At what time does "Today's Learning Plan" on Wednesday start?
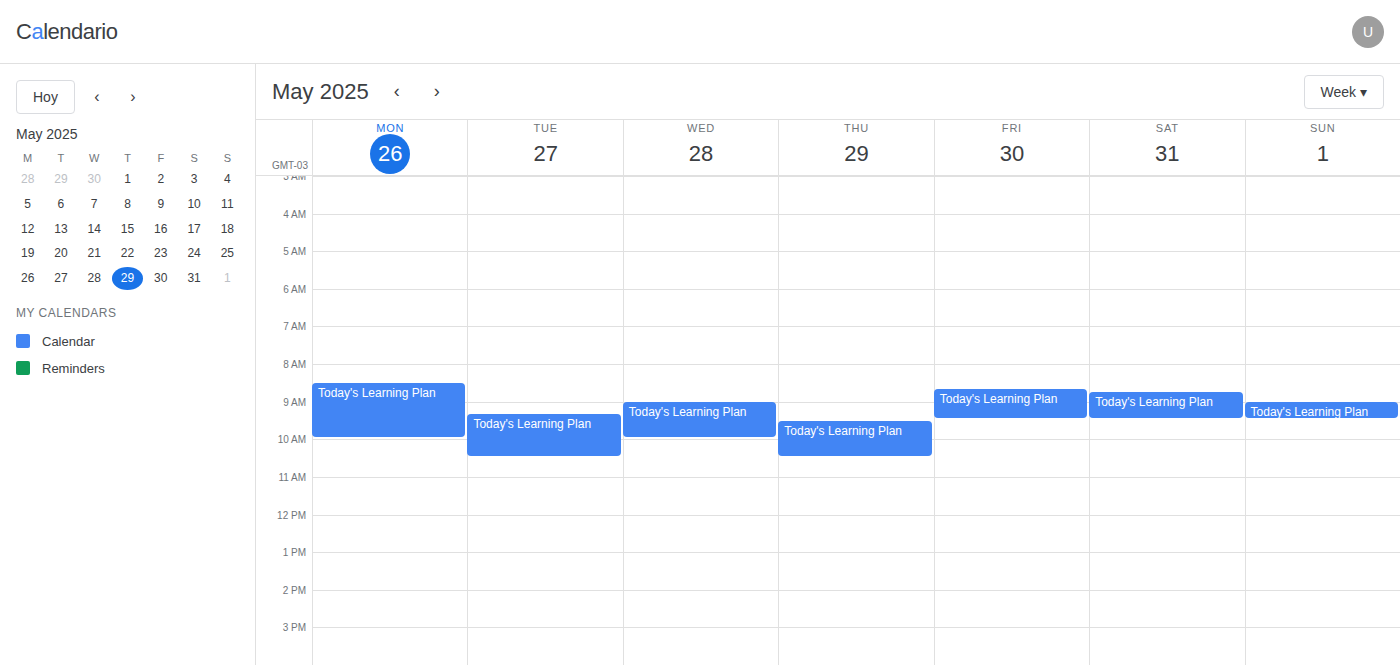
9:00 AM